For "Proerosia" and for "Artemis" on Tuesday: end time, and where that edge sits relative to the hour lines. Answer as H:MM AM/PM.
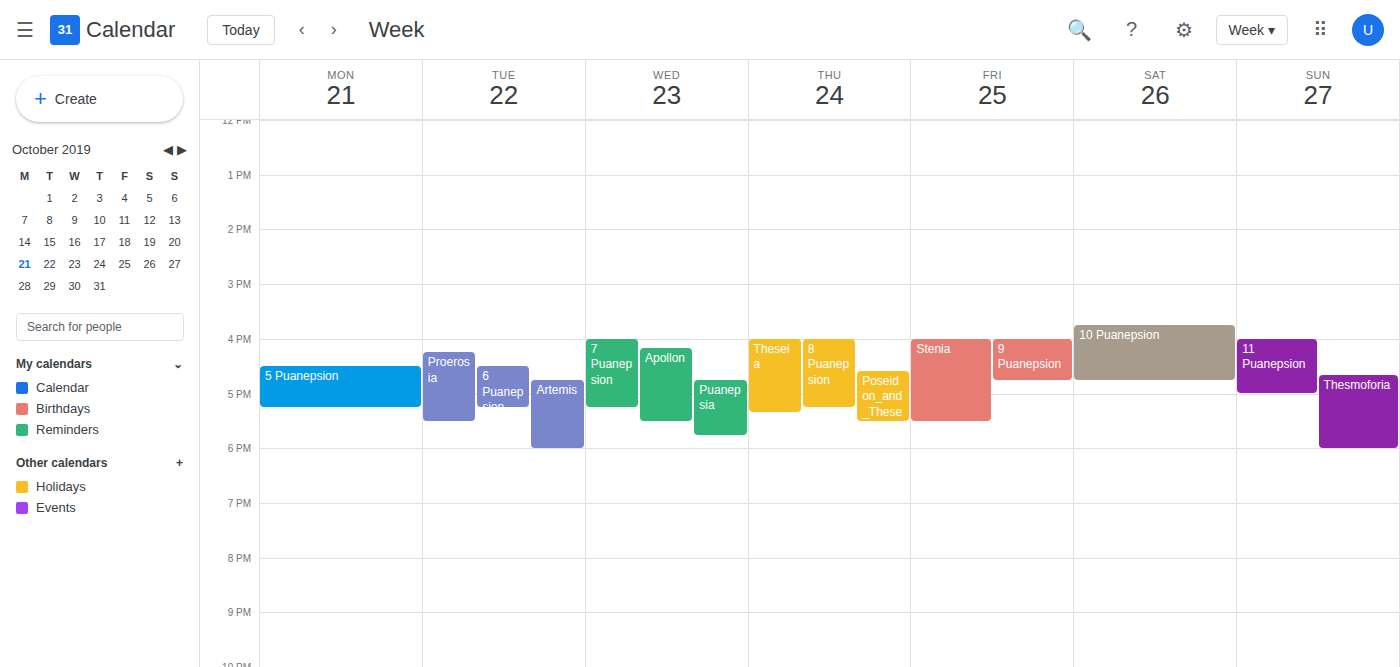
"Proerosia": 5:30 PM, halfway between the 5 PM and 6 PM lines. "Artemis": 6:00 PM, exactly on the 6 PM line.